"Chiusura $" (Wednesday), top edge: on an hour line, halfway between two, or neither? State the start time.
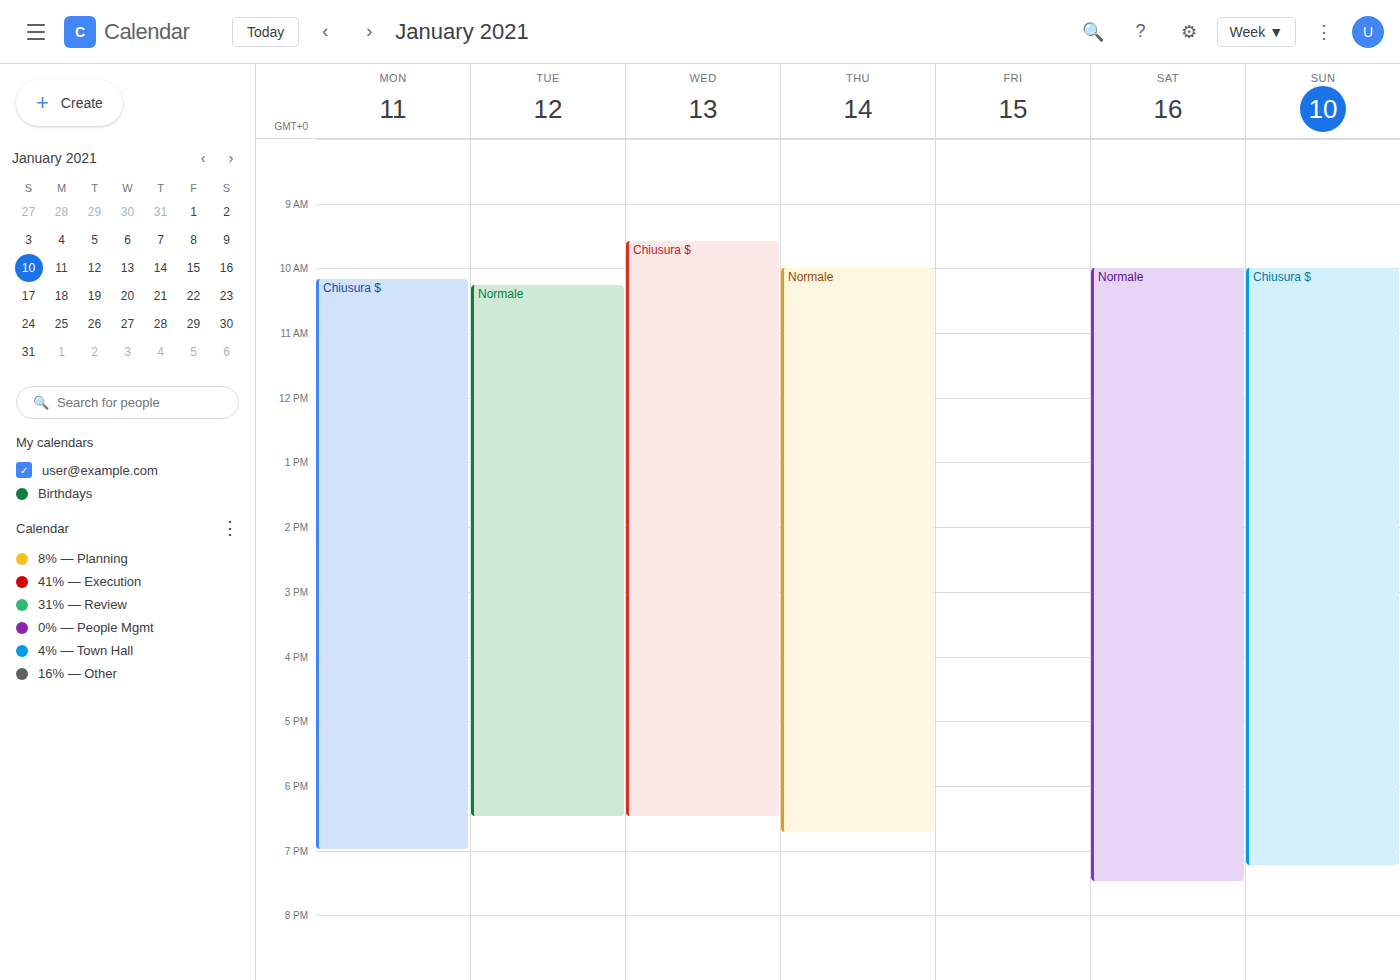
9:35 AM -- neither: 35 minutes below the 9 AM line and 25 minutes above the 10 AM line.